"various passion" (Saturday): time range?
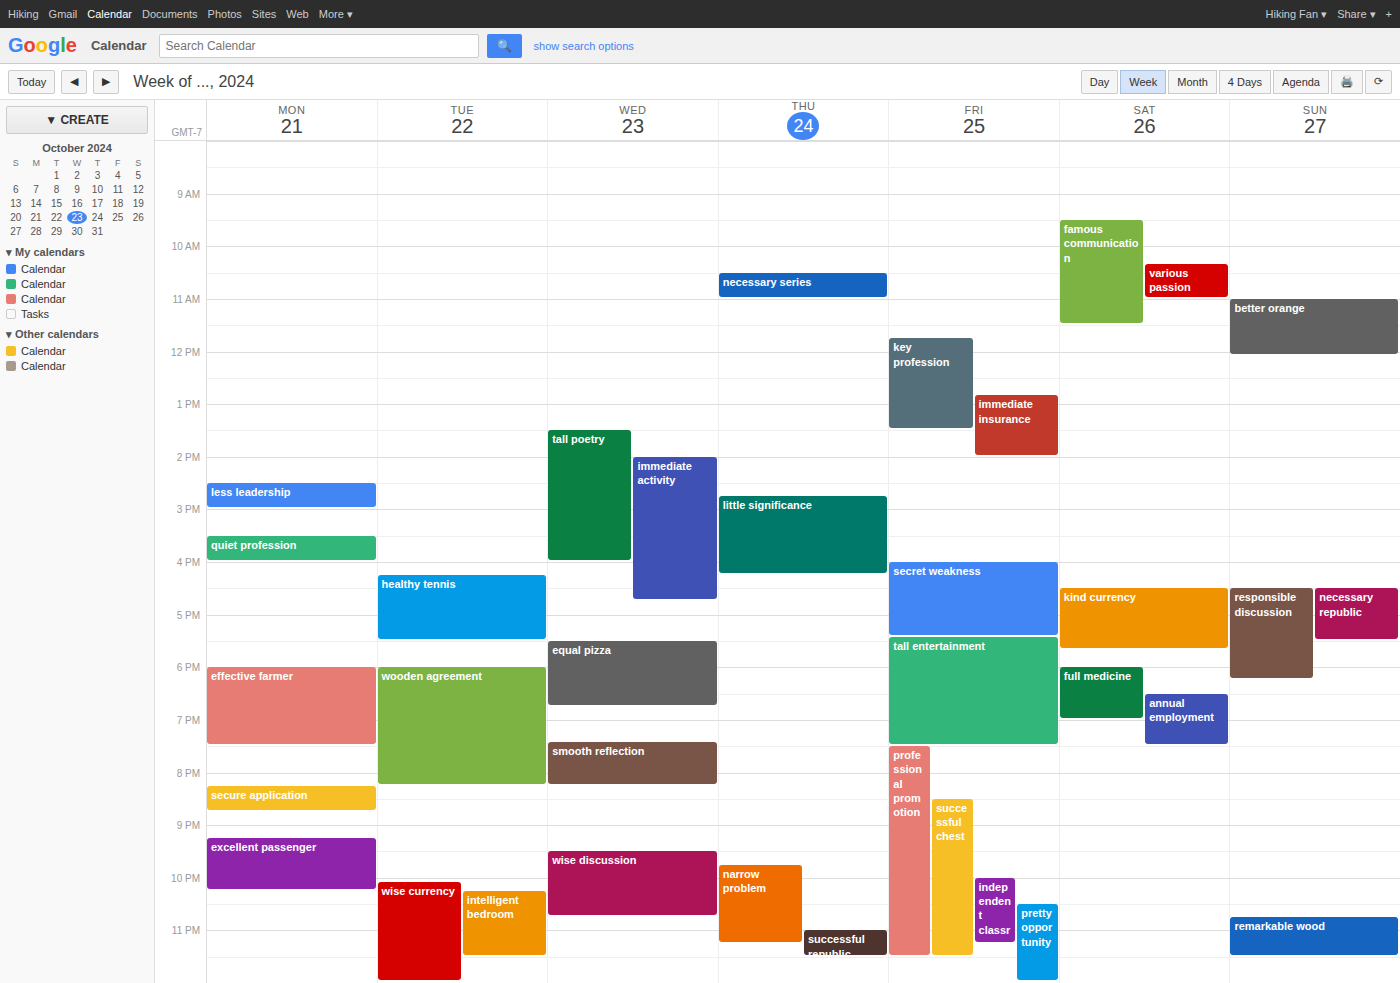
10:20 AM to 11:00 AM